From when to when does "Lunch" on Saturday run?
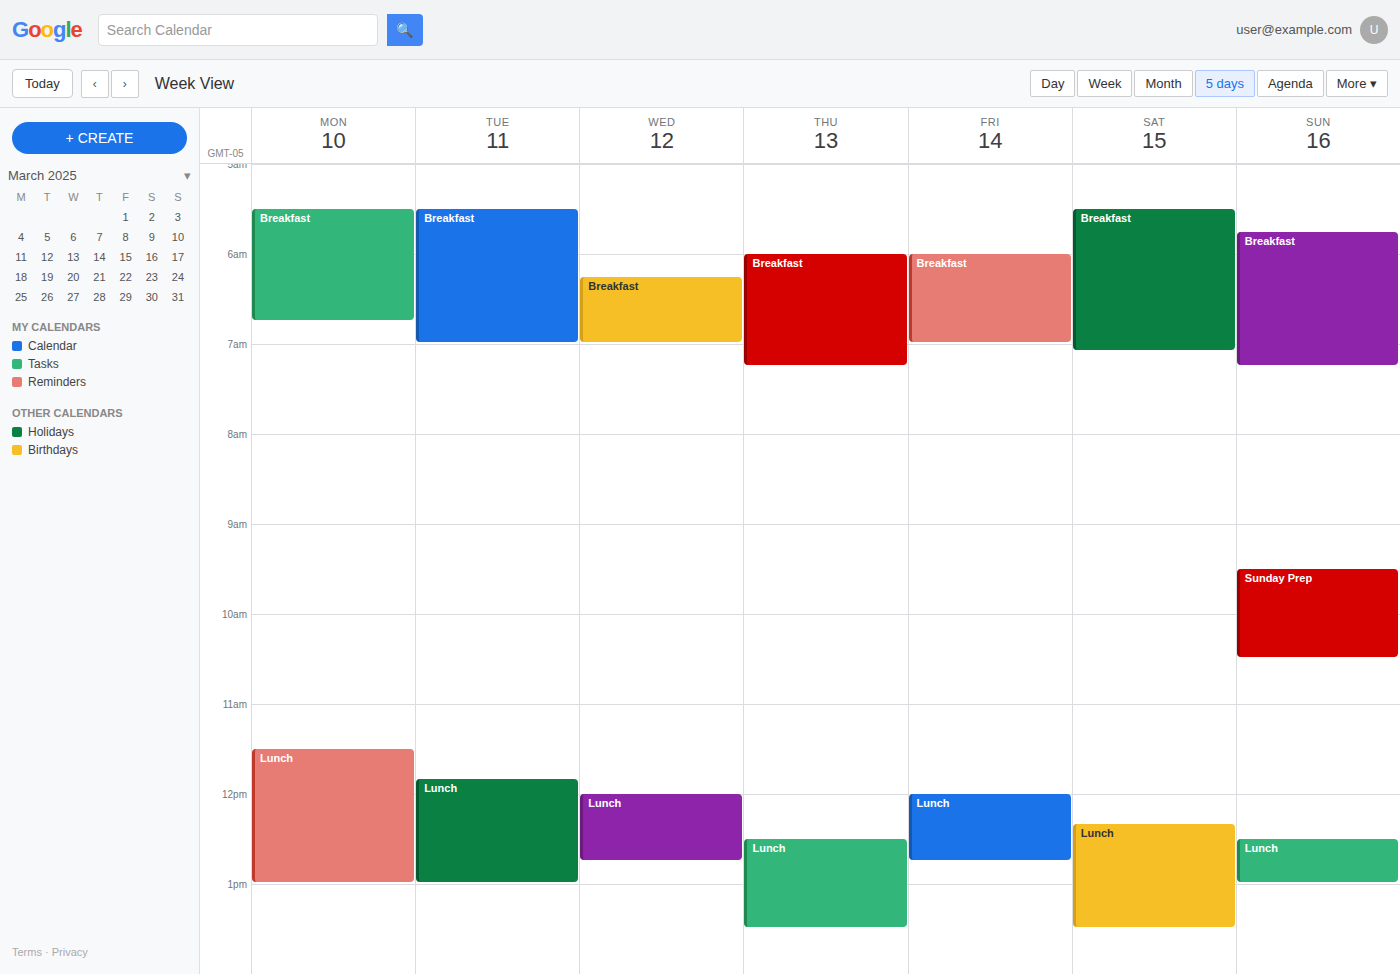
12:20 PM to 1:30 PM